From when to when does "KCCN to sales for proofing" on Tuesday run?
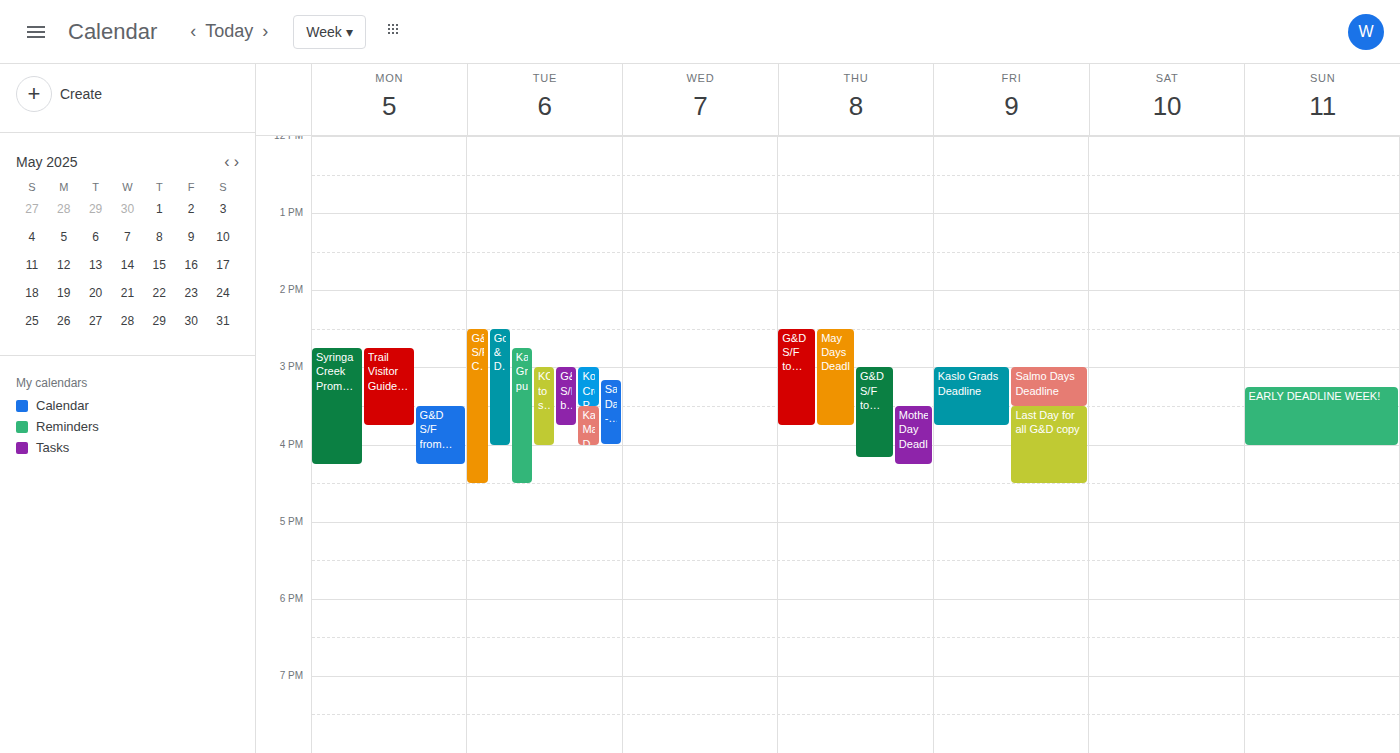
3:00 PM to 4:00 PM